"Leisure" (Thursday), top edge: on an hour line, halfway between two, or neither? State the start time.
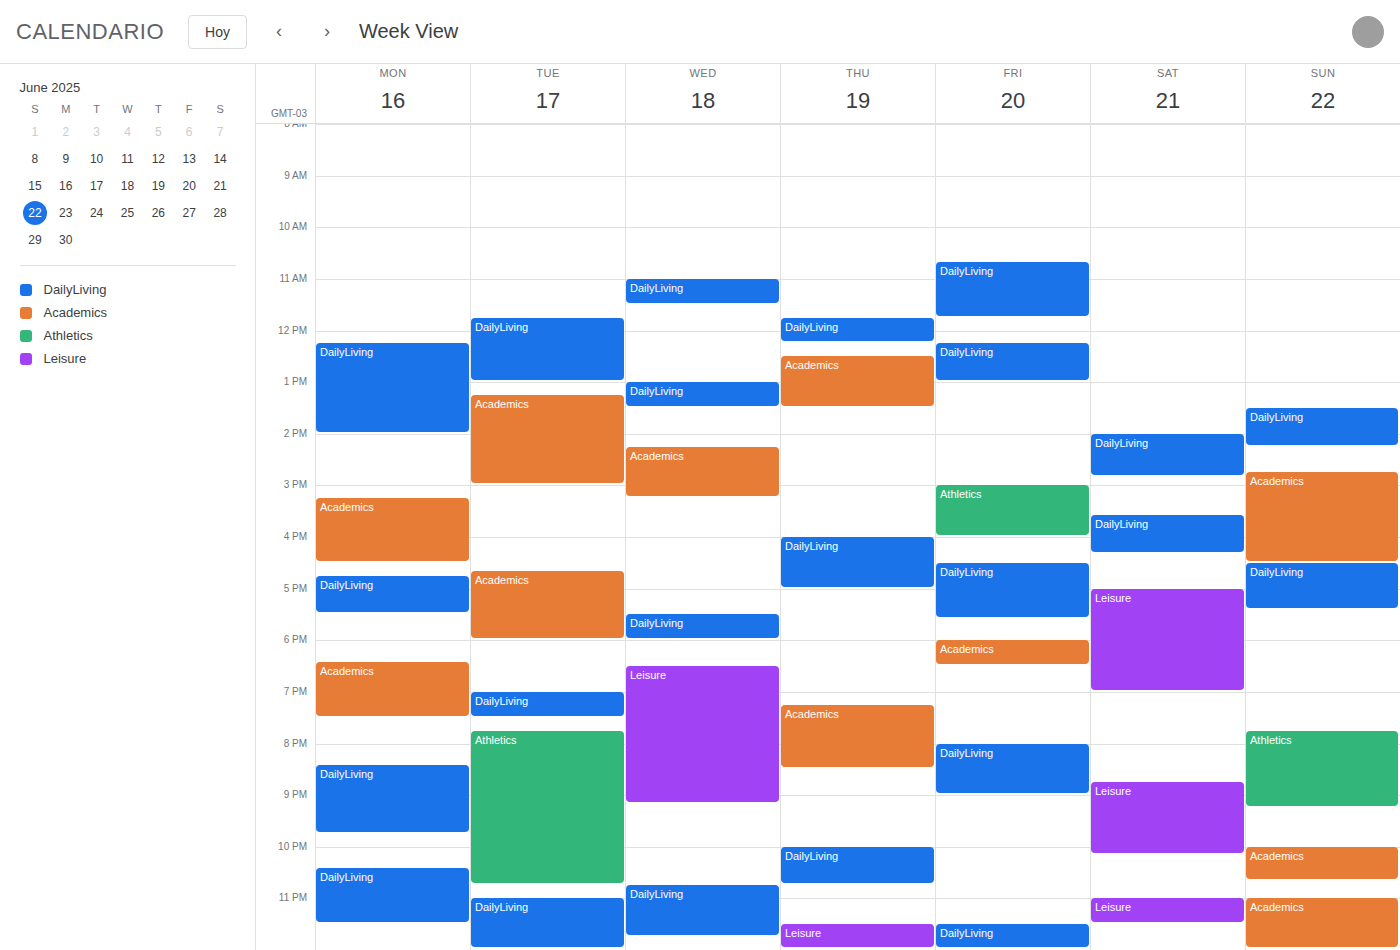
23:30 -- halfway between the 23:00 and 24:00 lines.